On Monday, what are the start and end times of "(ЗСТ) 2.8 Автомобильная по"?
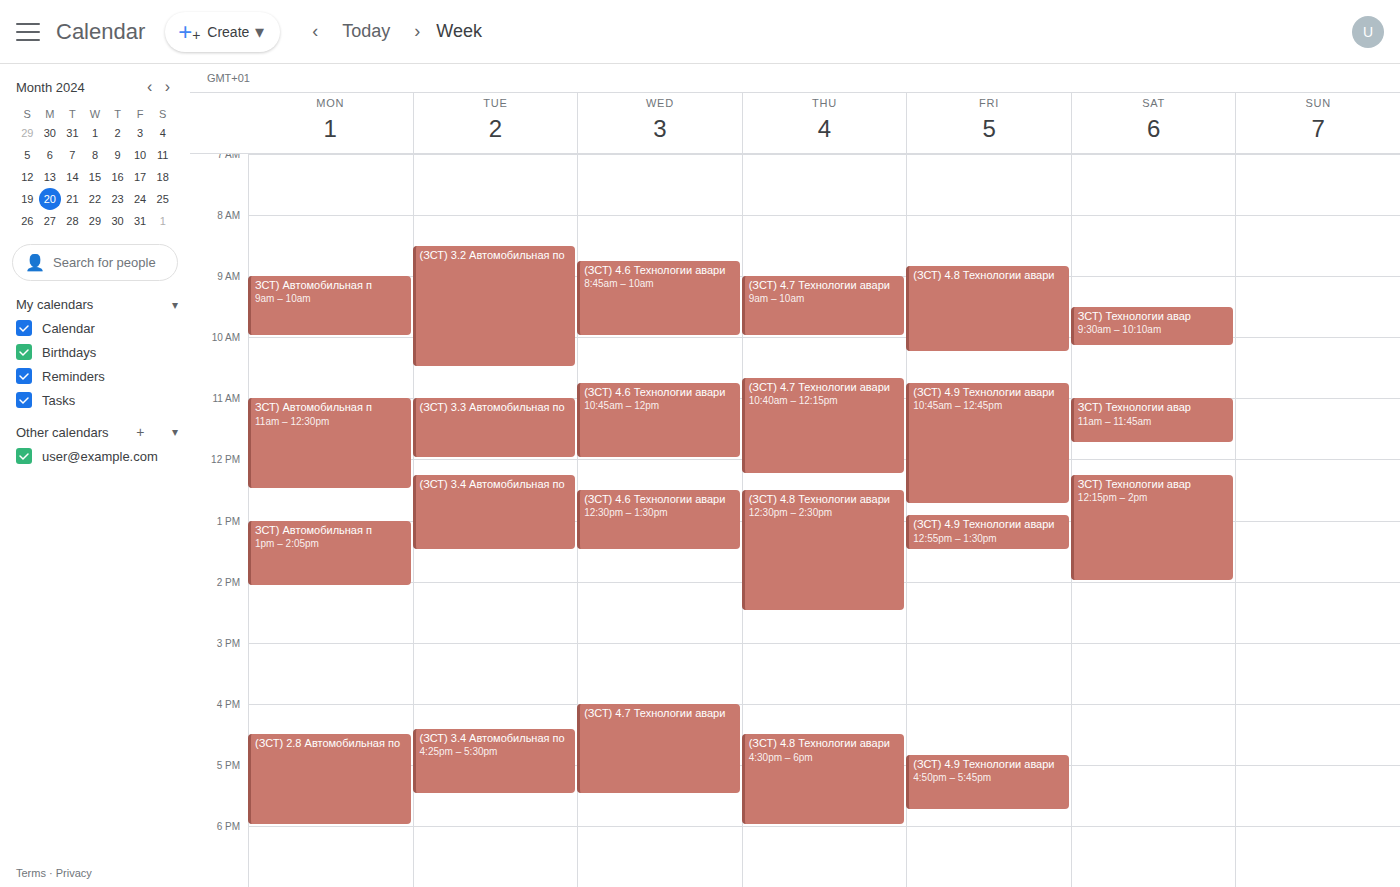
4:30 PM to 6:00 PM